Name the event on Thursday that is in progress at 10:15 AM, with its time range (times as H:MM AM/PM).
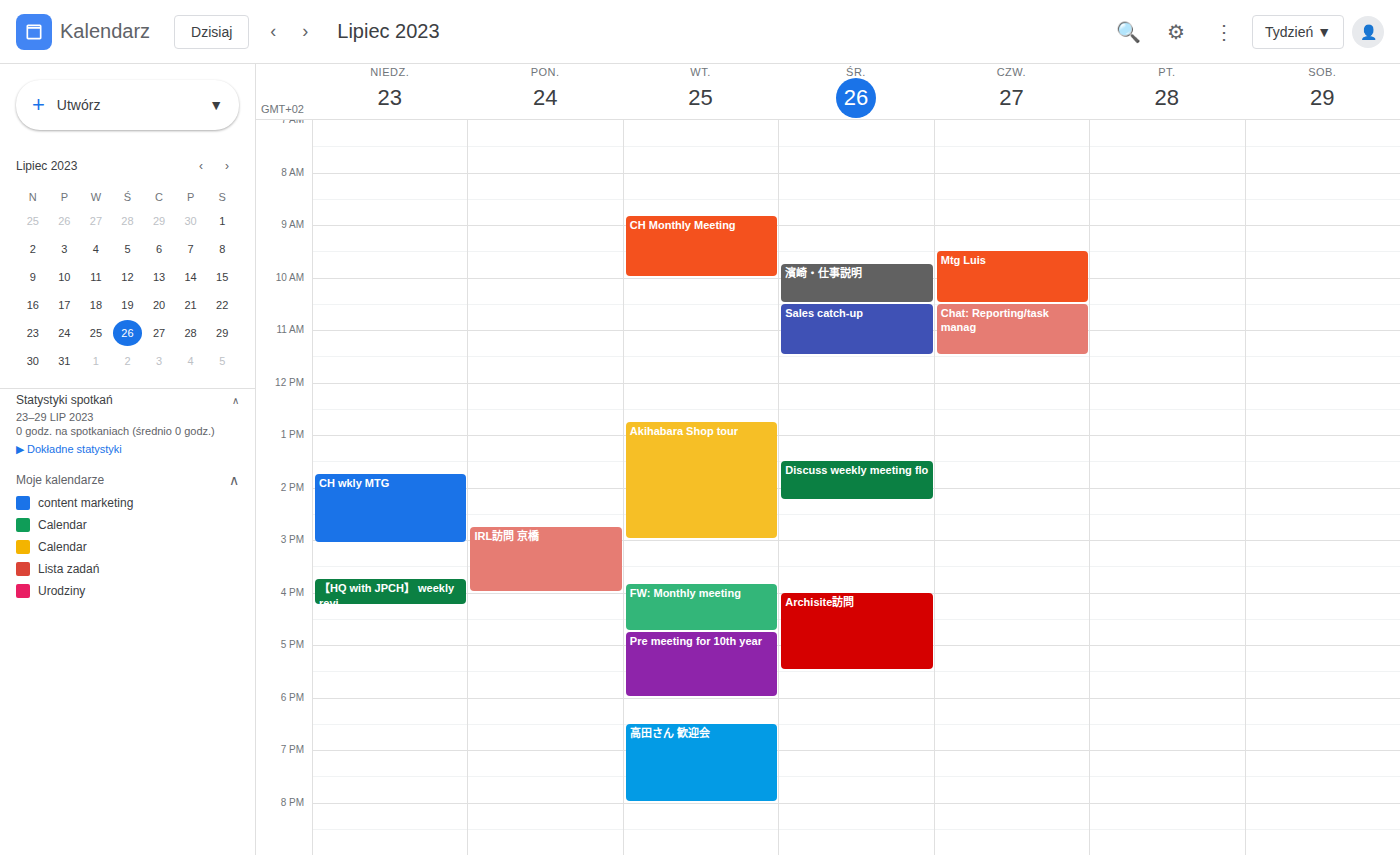
"Mtg Luis", 9:30 AM to 10:30 AM